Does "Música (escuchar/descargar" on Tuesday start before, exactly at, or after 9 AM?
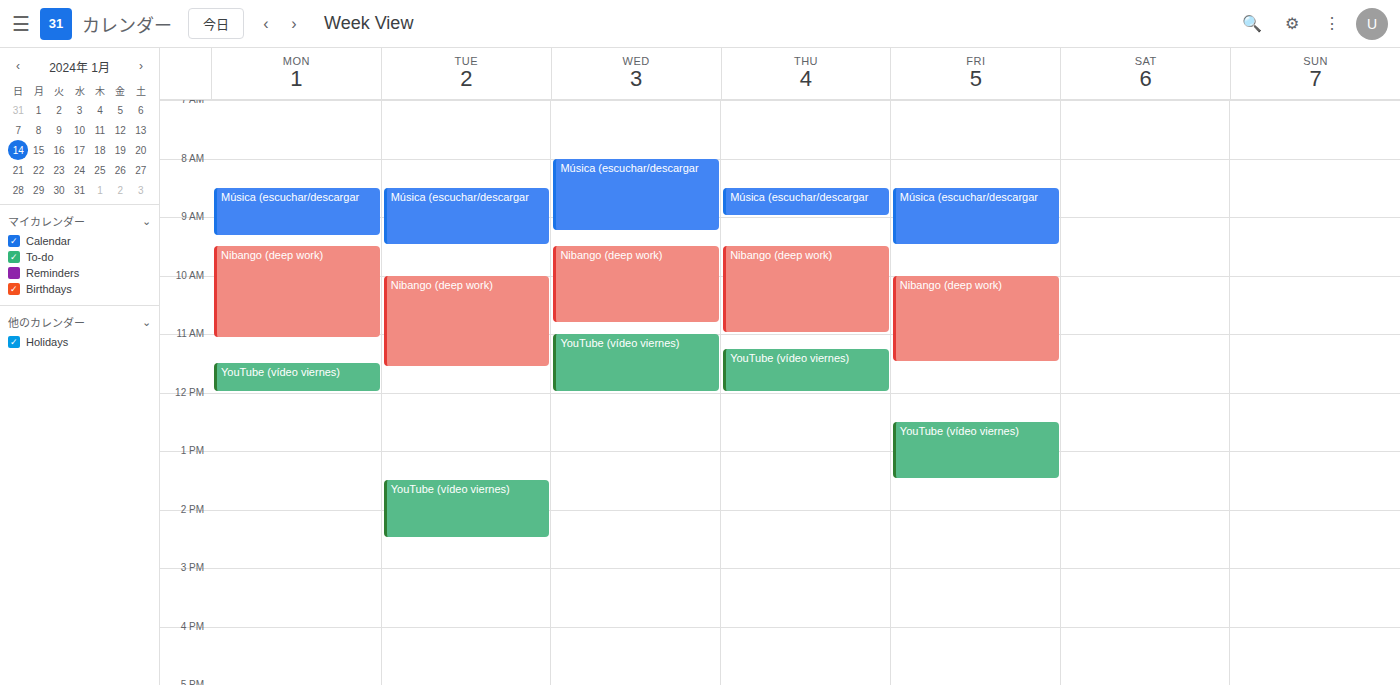
8:30 AM -- before 9 AM, 30 minutes above the 9 AM line.